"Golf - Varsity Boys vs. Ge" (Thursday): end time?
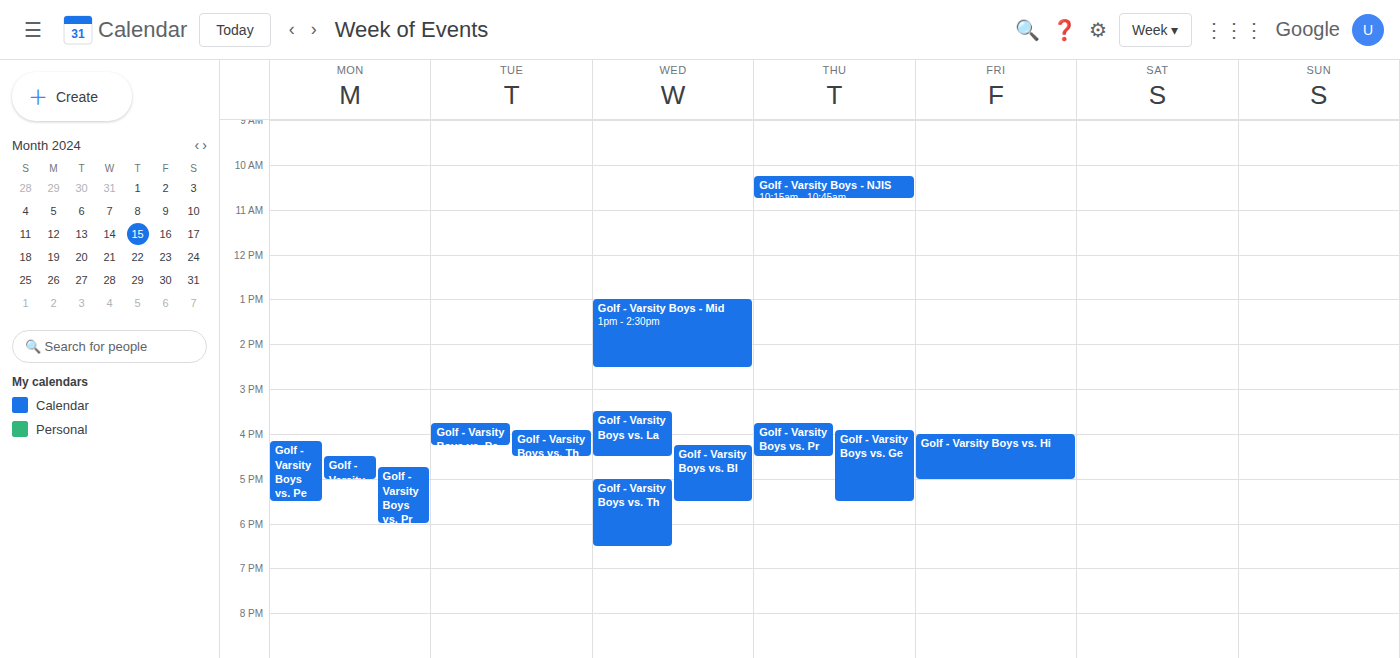
5:30 PM